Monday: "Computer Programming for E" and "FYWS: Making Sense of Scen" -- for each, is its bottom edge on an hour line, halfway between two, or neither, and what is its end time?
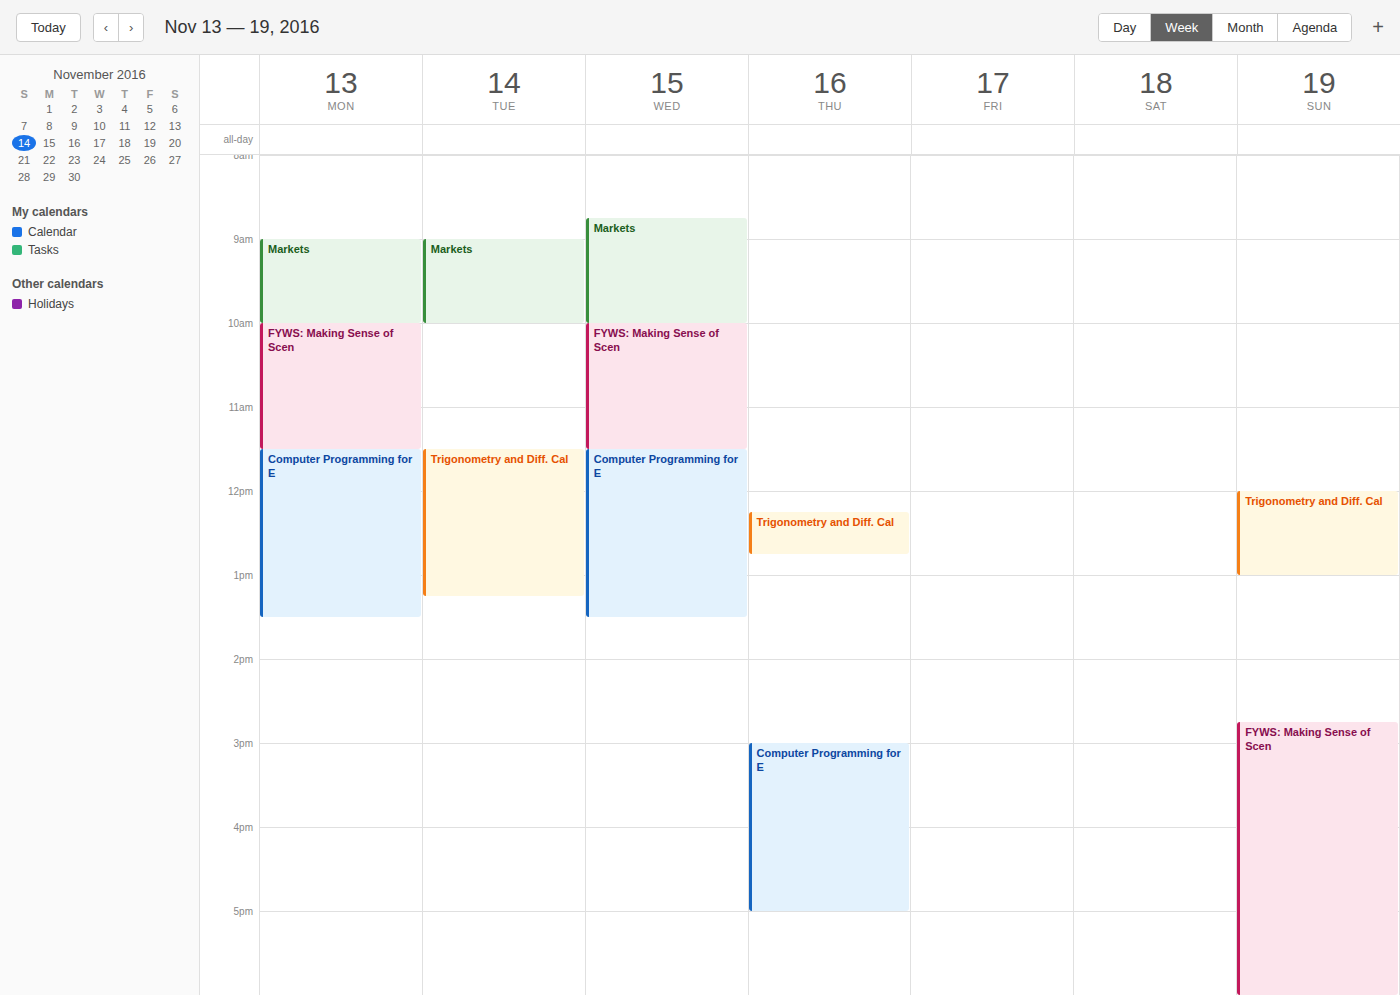
"Computer Programming for E": 1:30 PM, halfway between the 1 PM and 2 PM lines. "FYWS: Making Sense of Scen": 11:30 AM, halfway between the 11 AM and 12 PM lines.